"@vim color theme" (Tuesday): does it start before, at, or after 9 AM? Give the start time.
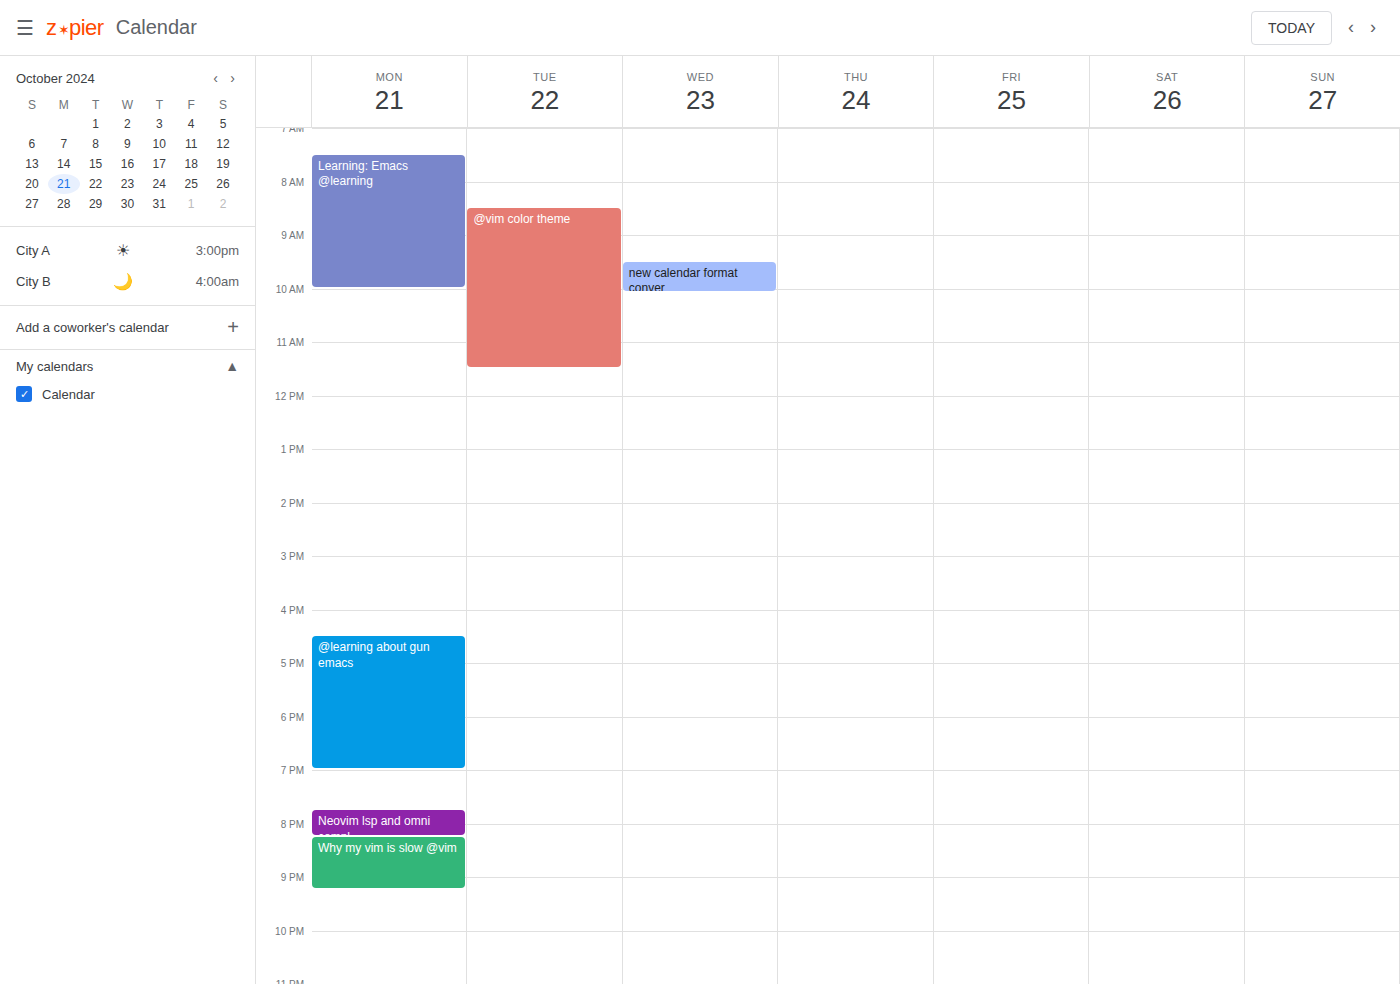
8:30 AM -- before 9 AM, 30 minutes above the 9 AM line.